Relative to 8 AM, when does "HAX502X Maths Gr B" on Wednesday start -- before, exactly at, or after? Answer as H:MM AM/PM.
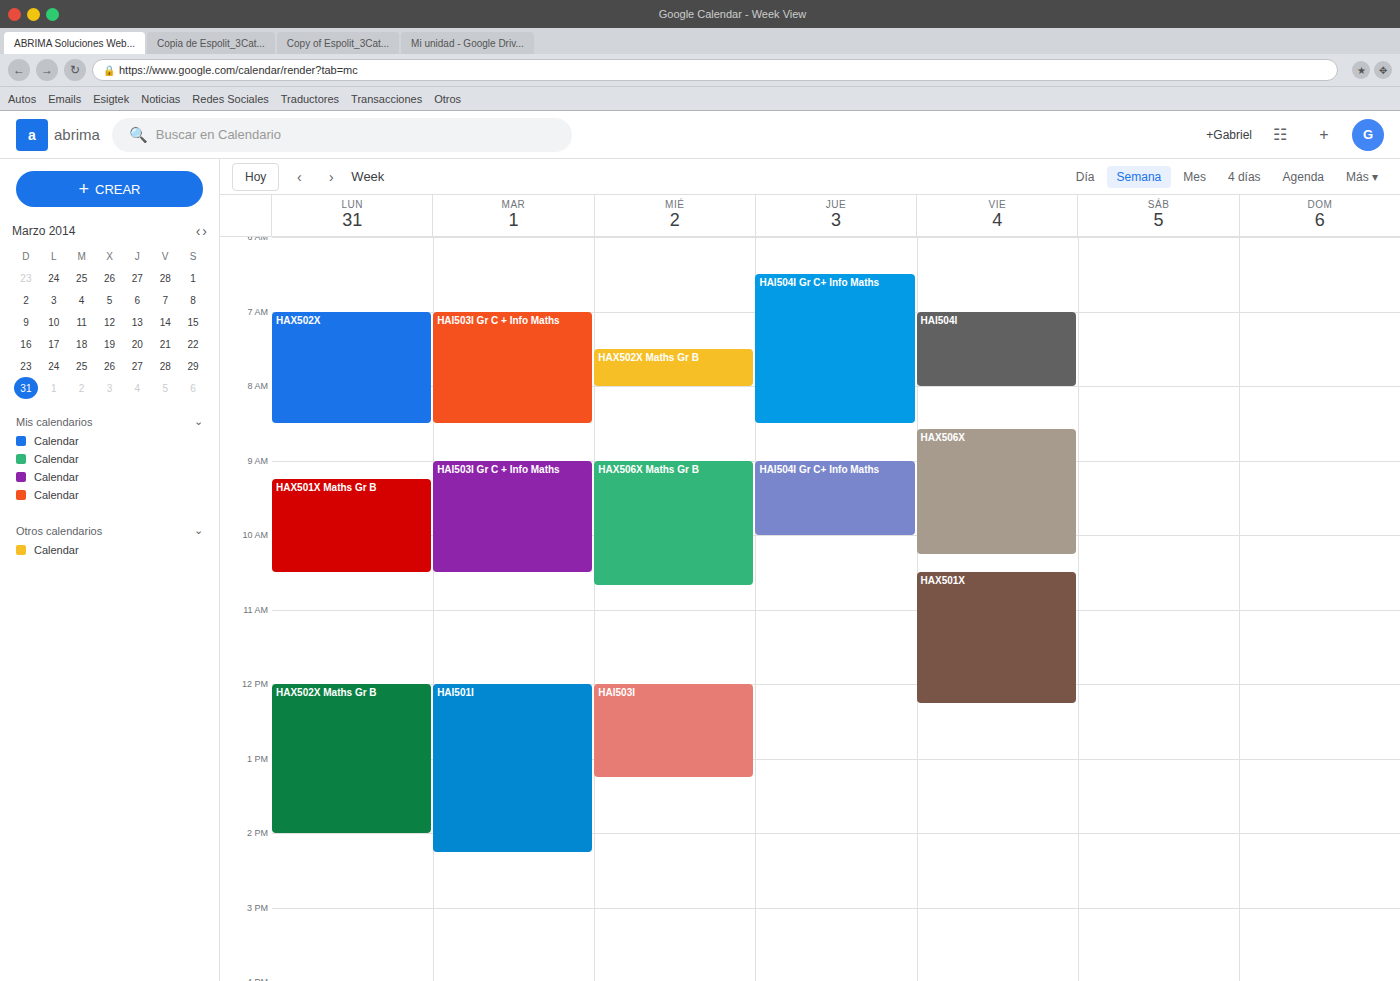
7:30 AM -- before 8 AM, 30 minutes above the 8 AM line.